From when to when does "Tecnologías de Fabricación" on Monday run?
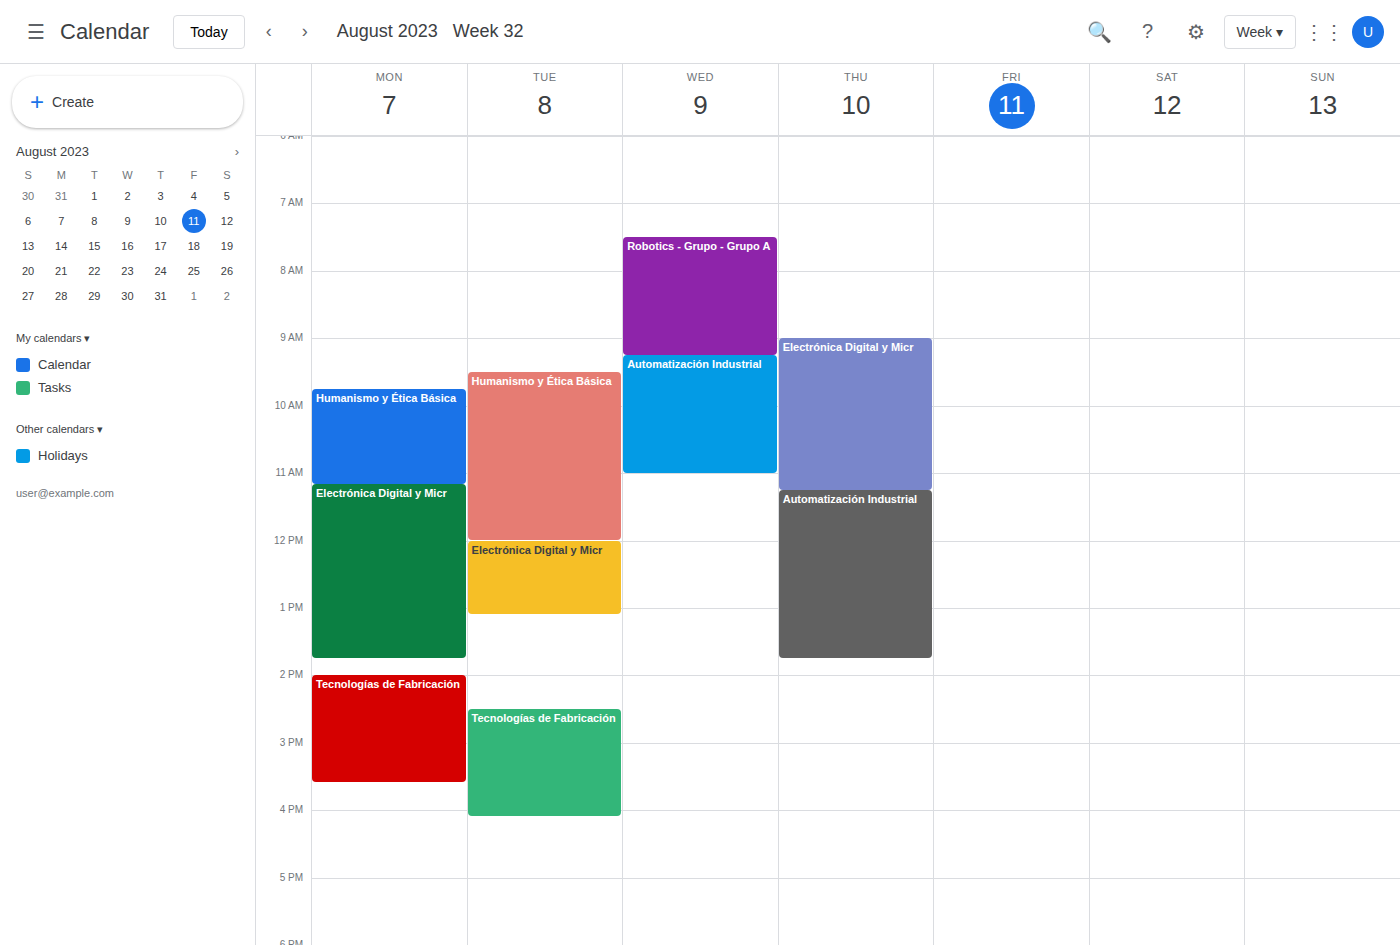
2:00 PM to 3:35 PM